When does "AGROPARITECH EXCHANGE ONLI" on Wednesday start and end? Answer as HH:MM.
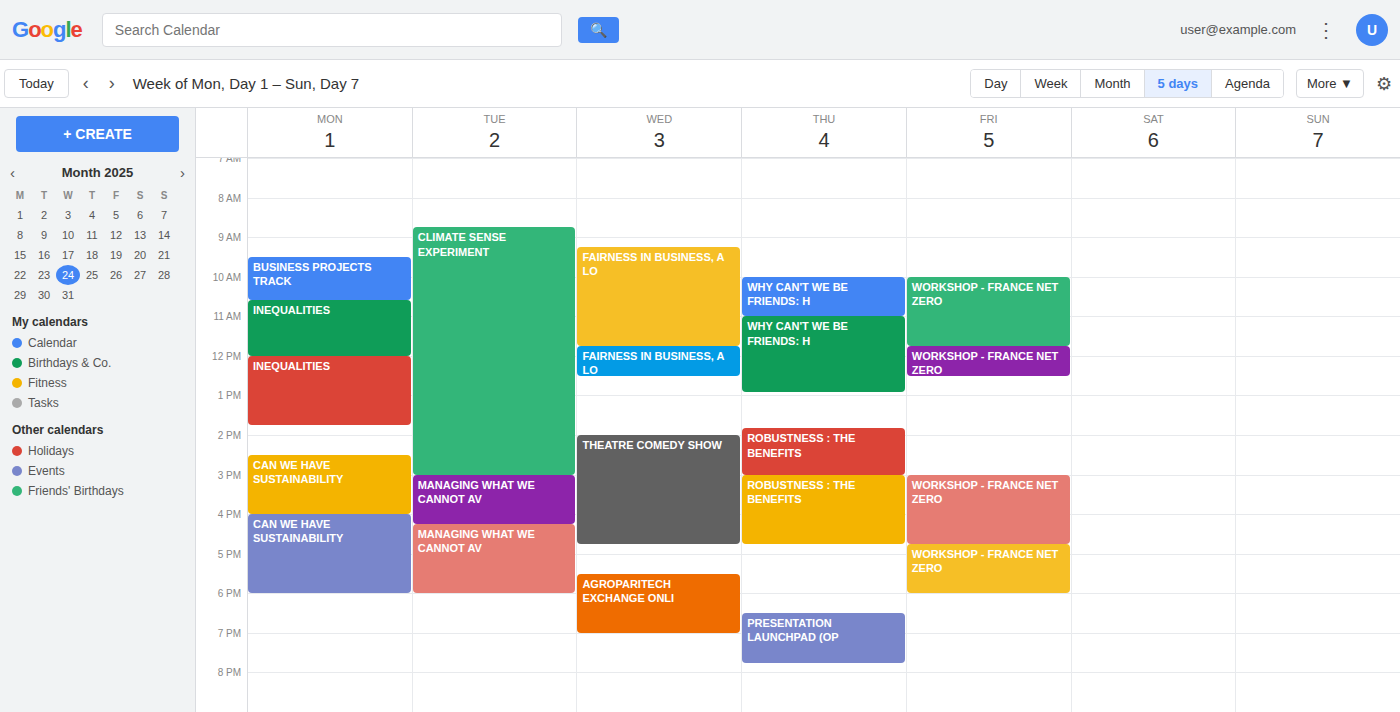
17:30 to 19:00